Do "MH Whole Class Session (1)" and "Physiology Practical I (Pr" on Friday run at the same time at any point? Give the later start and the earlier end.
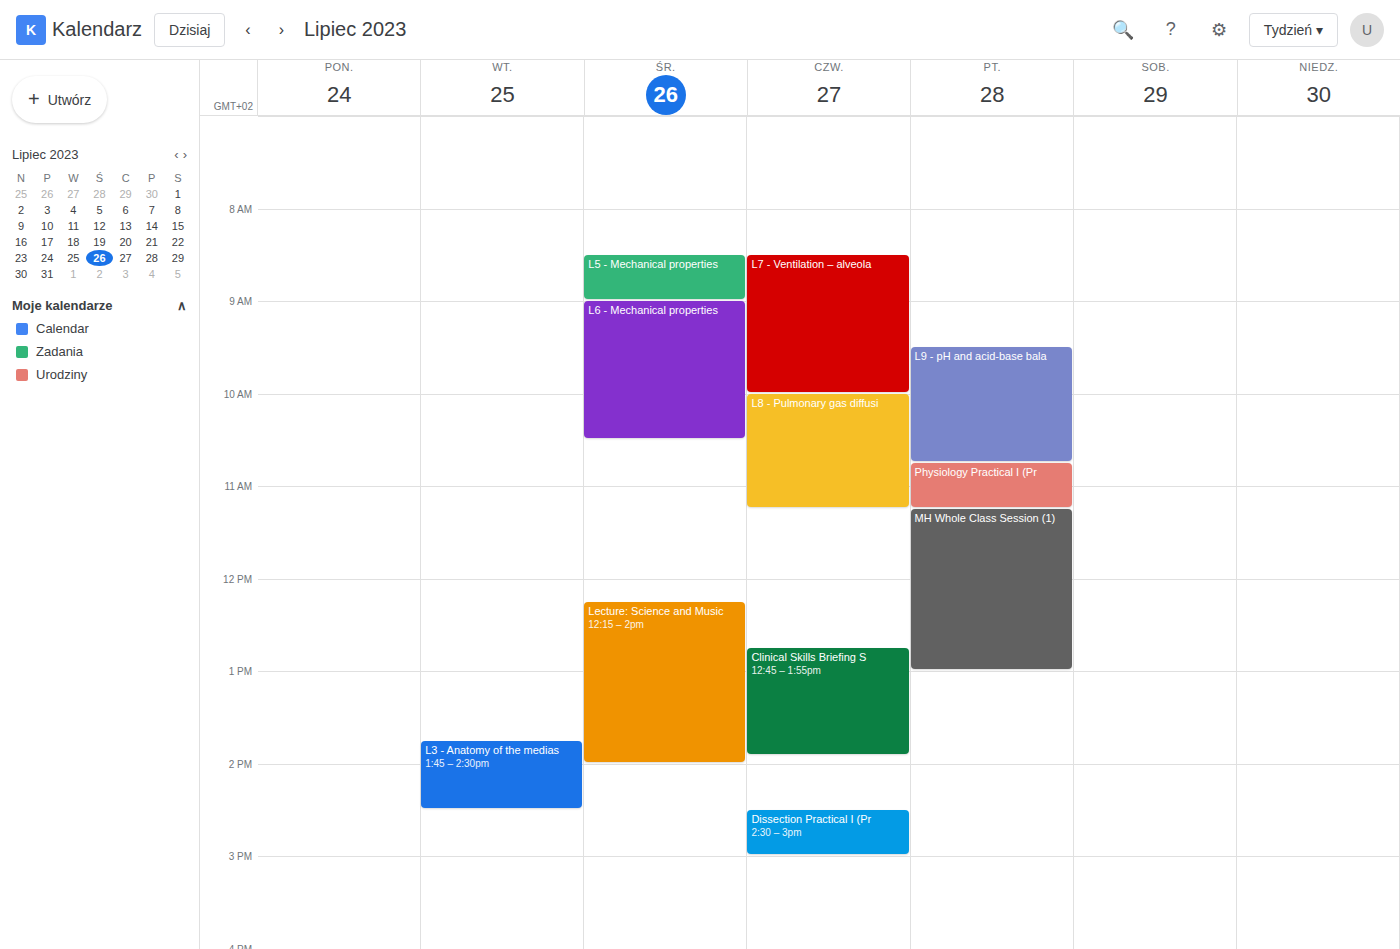
"Physiology Practical I (Pr" ends at 11:15 AM, exactly when "MH Whole Class Session (1)" starts -- they touch but do not overlap.